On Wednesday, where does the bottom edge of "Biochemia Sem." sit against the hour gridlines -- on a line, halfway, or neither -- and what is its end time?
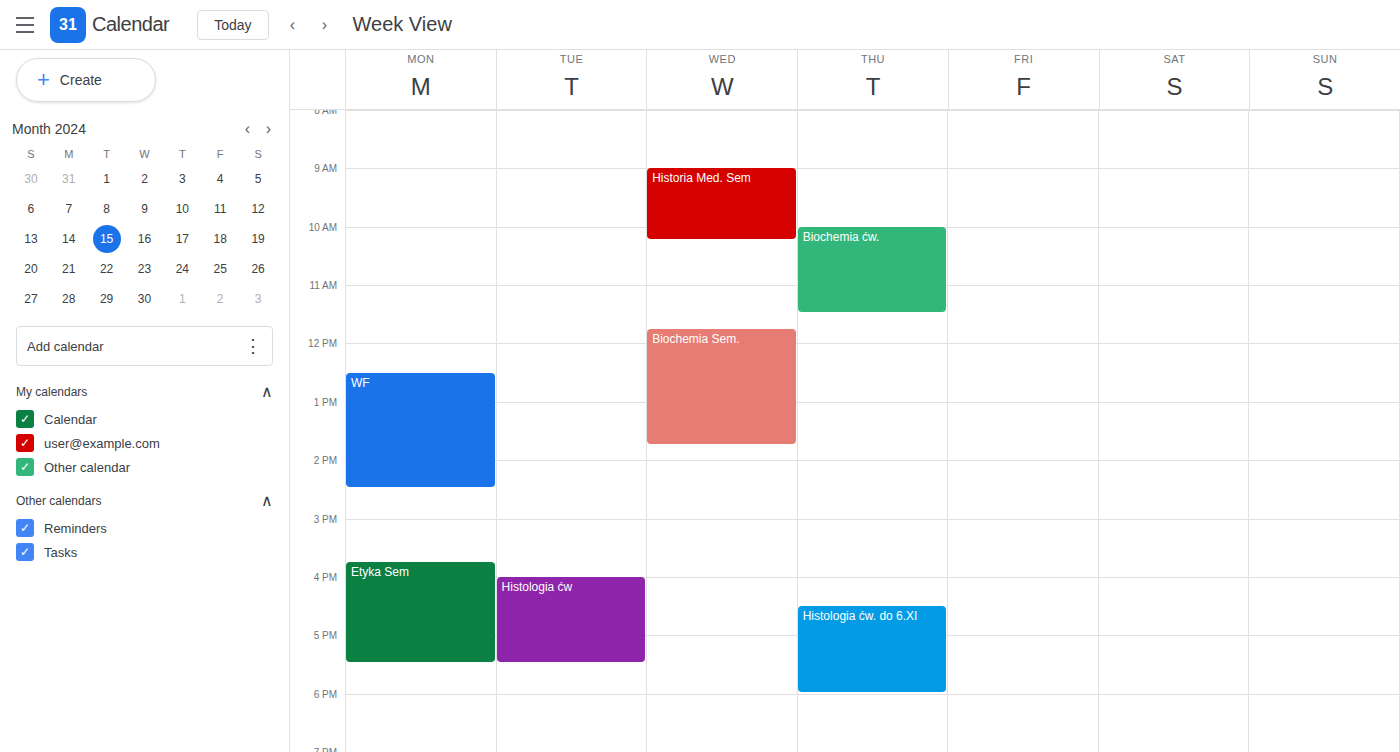
13:45 -- neither: three quarters of the way from the 13:00 line to the 14:00 line.